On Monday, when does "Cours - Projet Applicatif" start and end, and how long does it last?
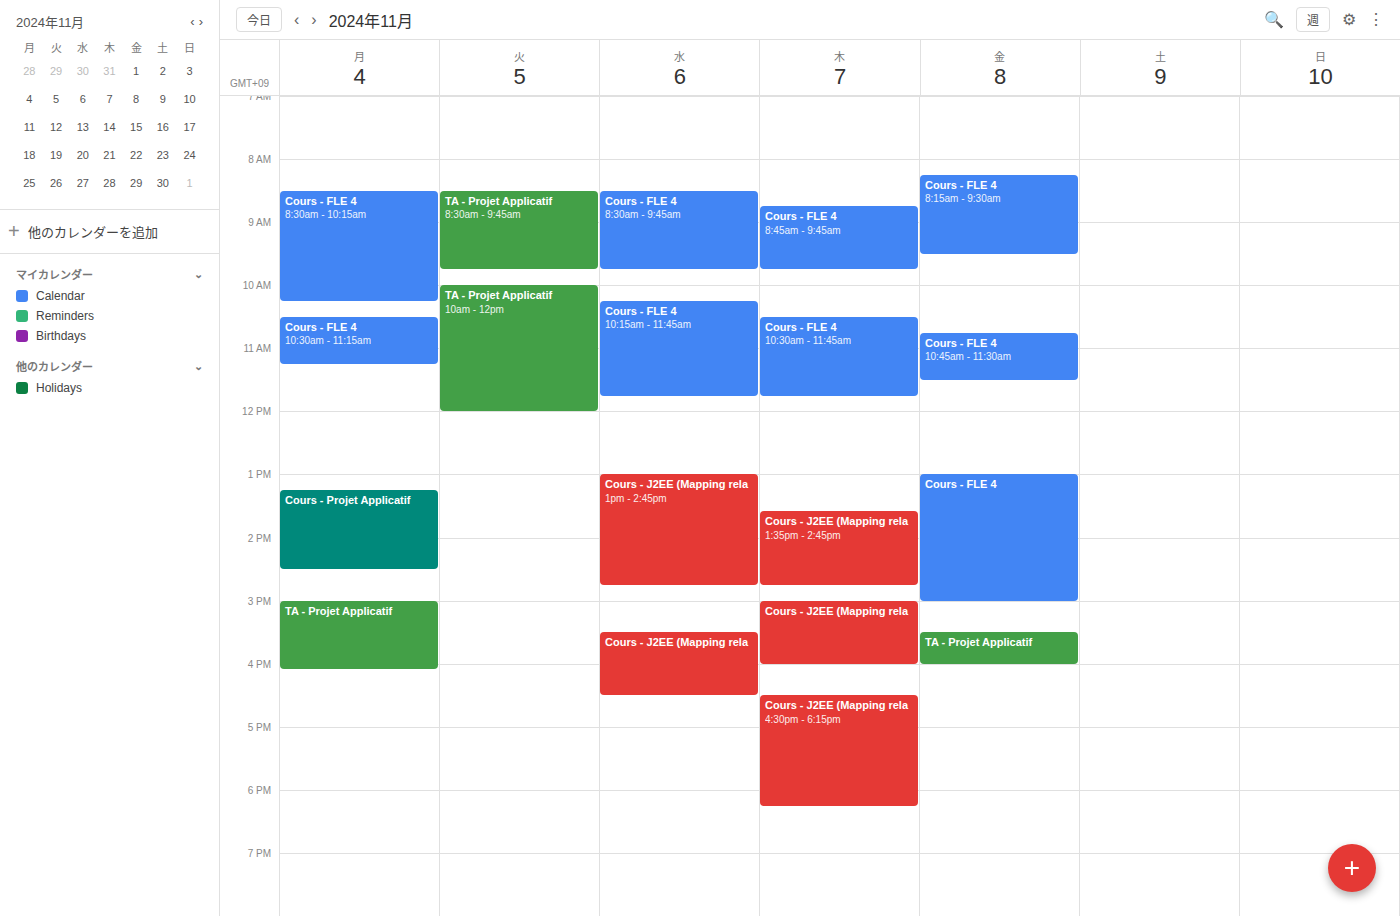
13:15 to 14:30, 1 hour 15 minutes